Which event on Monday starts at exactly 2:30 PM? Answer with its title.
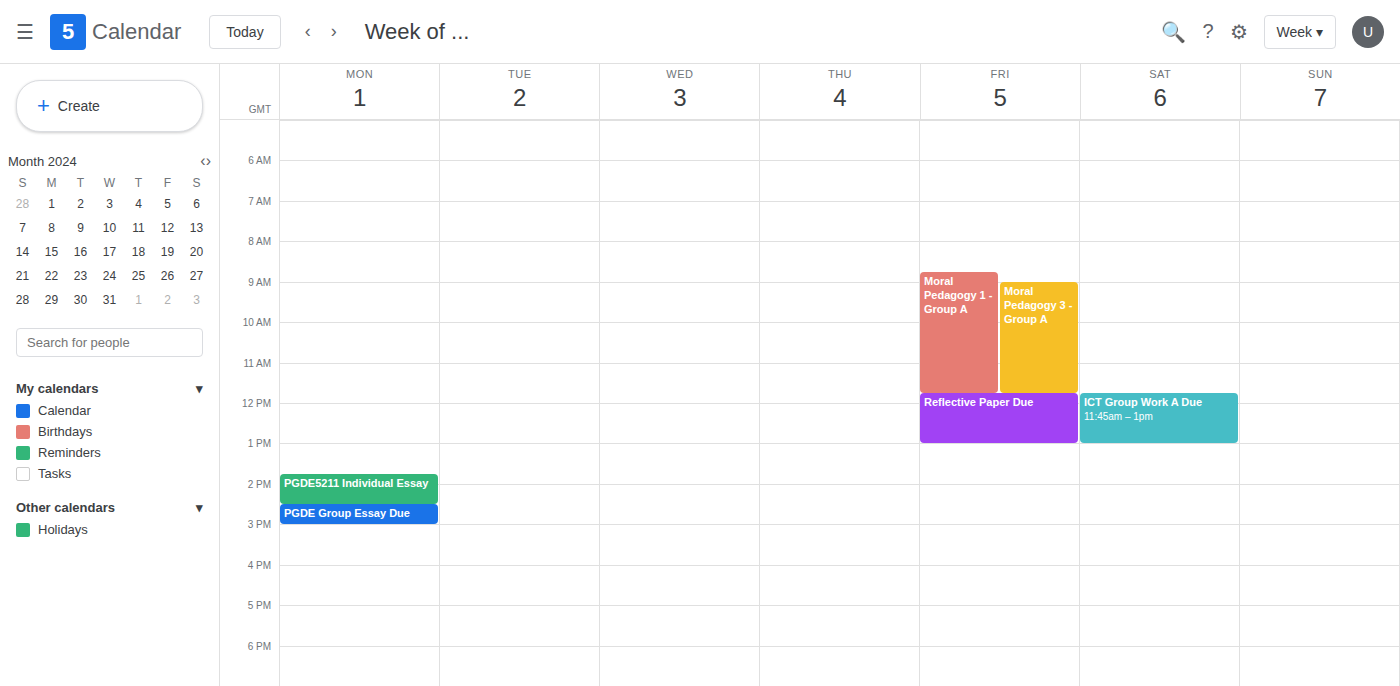
"PGDE Group Essay Due"